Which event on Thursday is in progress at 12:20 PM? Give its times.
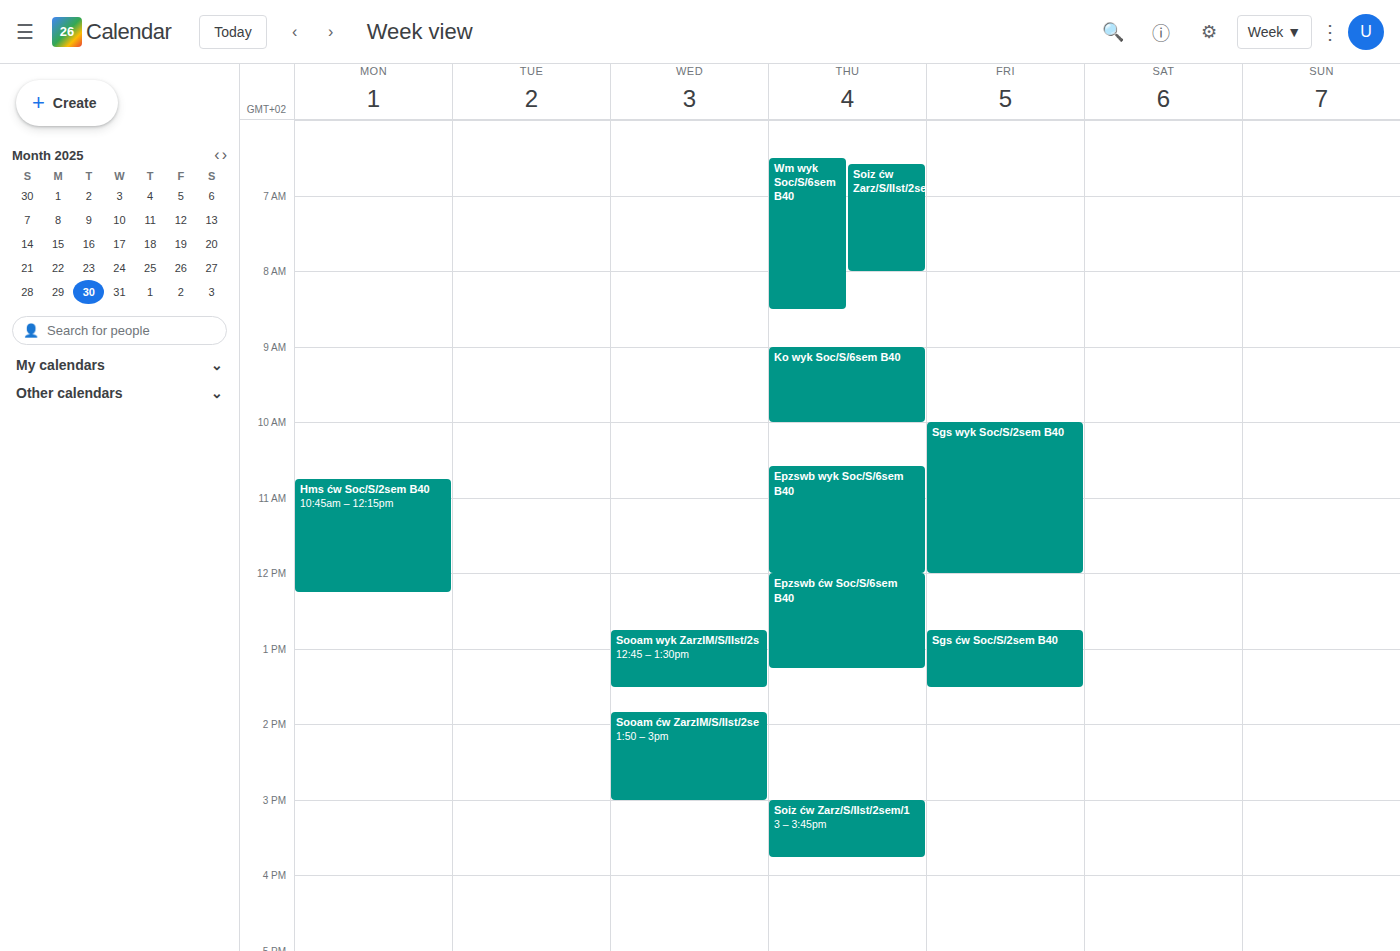
"Epzswb ćw Soc/S/6sem B40", 12:00 PM to 1:15 PM